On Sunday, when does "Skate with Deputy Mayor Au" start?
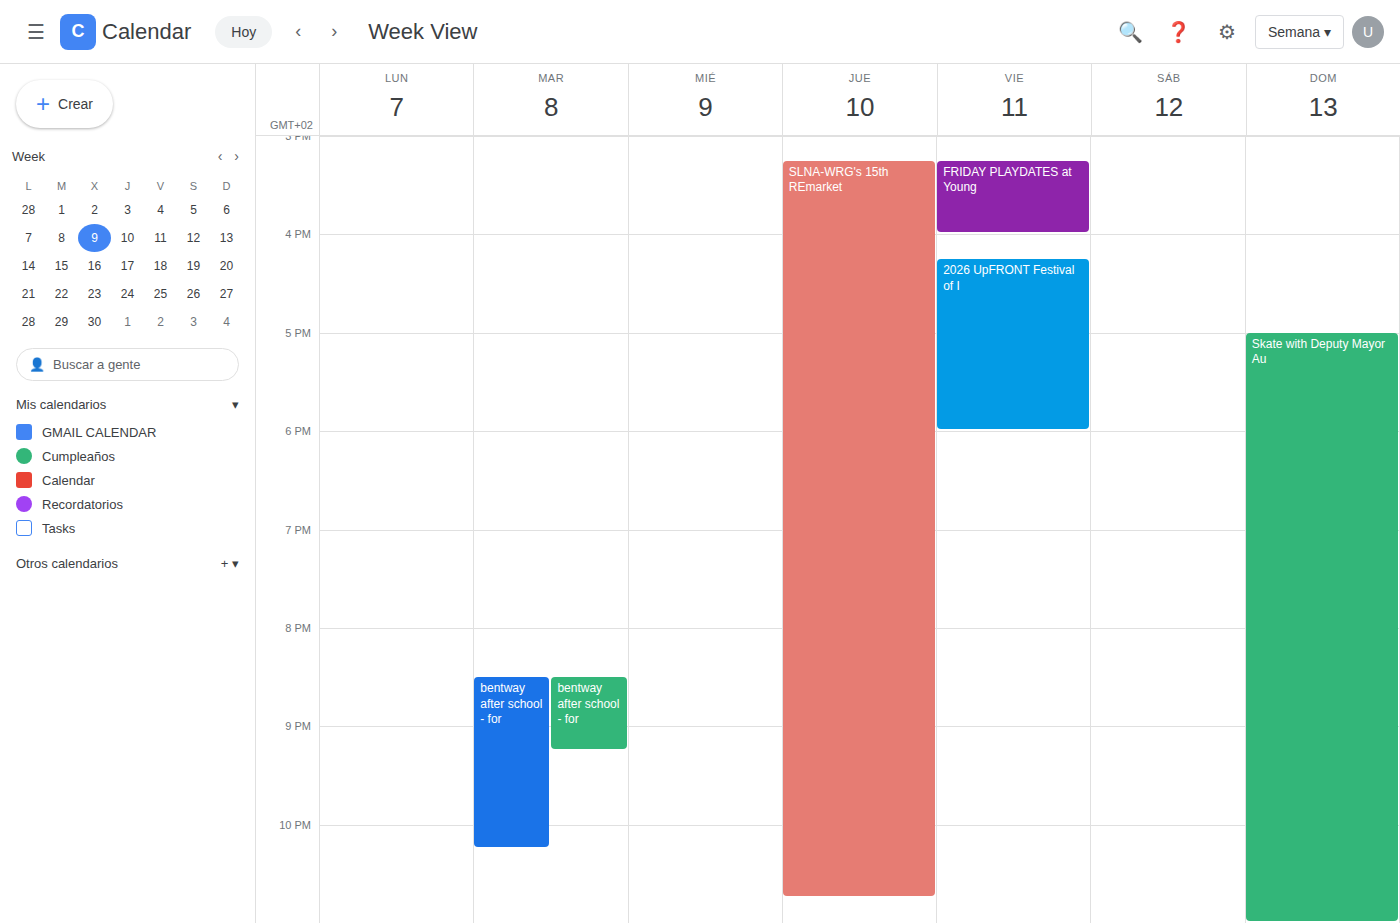
17:00